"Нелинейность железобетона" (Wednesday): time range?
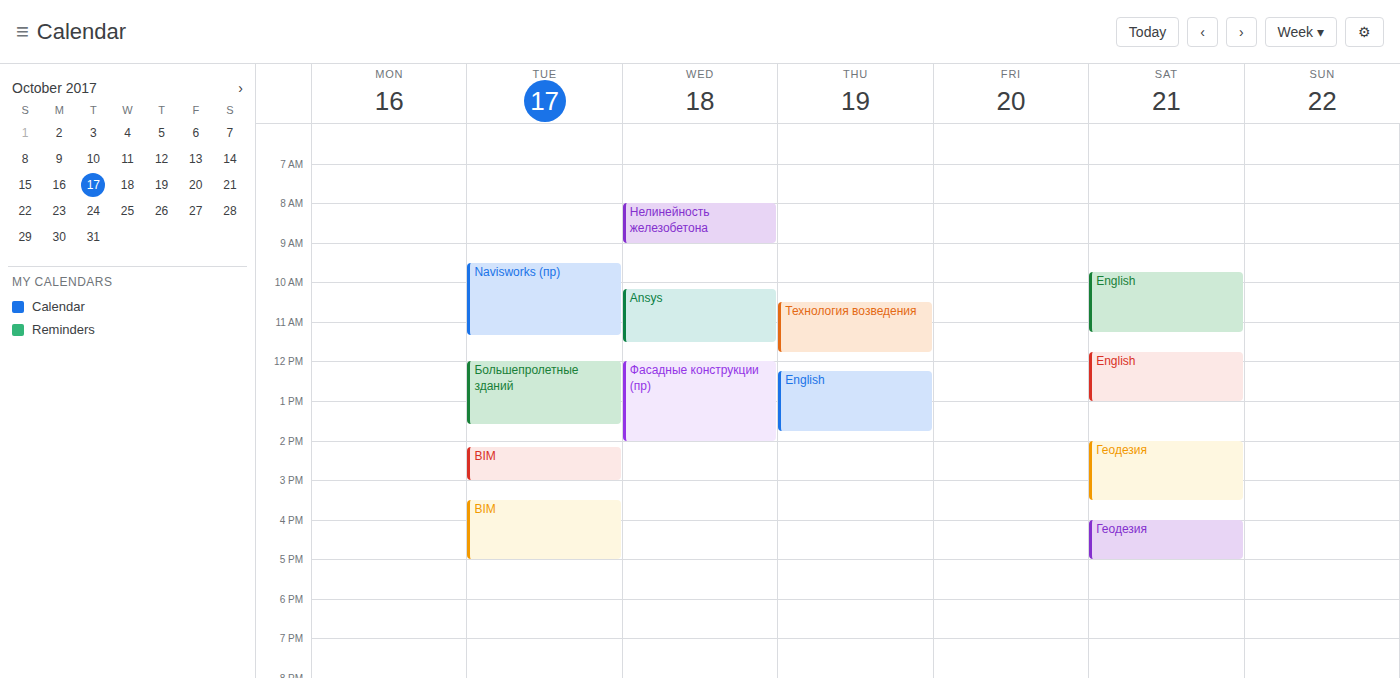
8:00 AM to 9:00 AM